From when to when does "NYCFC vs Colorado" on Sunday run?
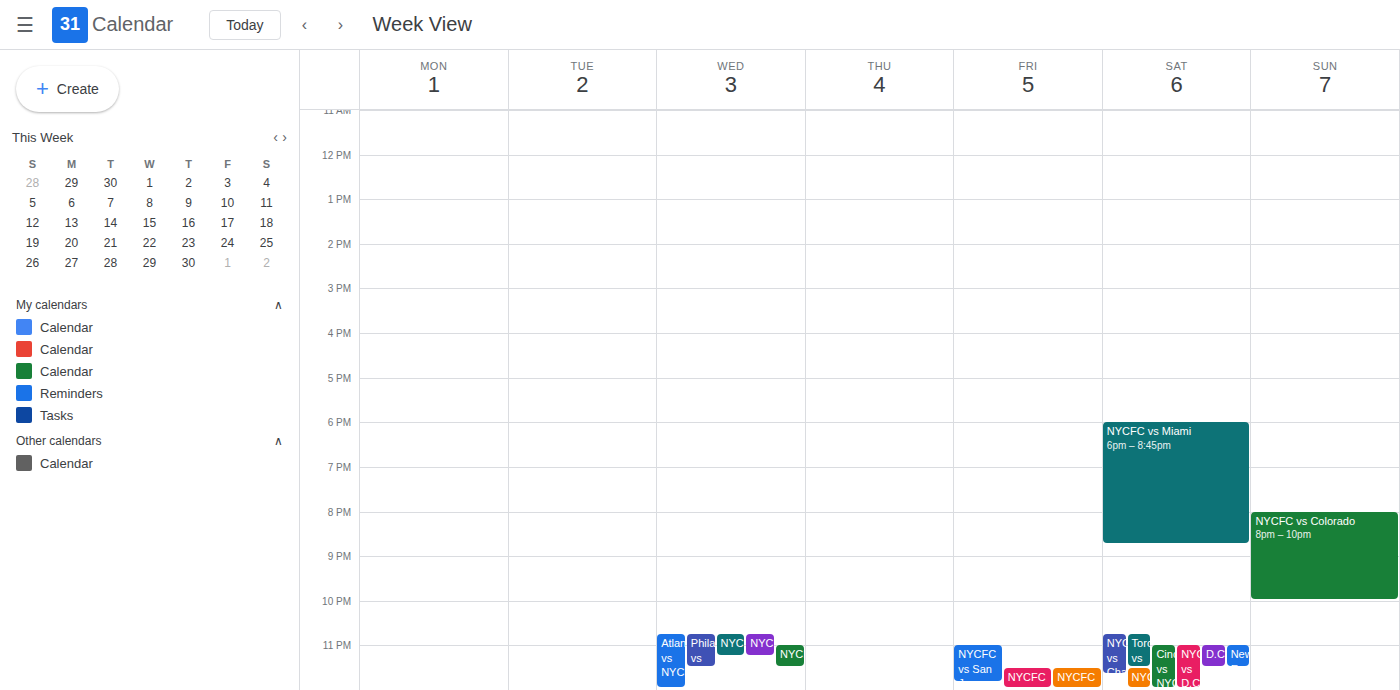
8:00 PM to 10:00 PM